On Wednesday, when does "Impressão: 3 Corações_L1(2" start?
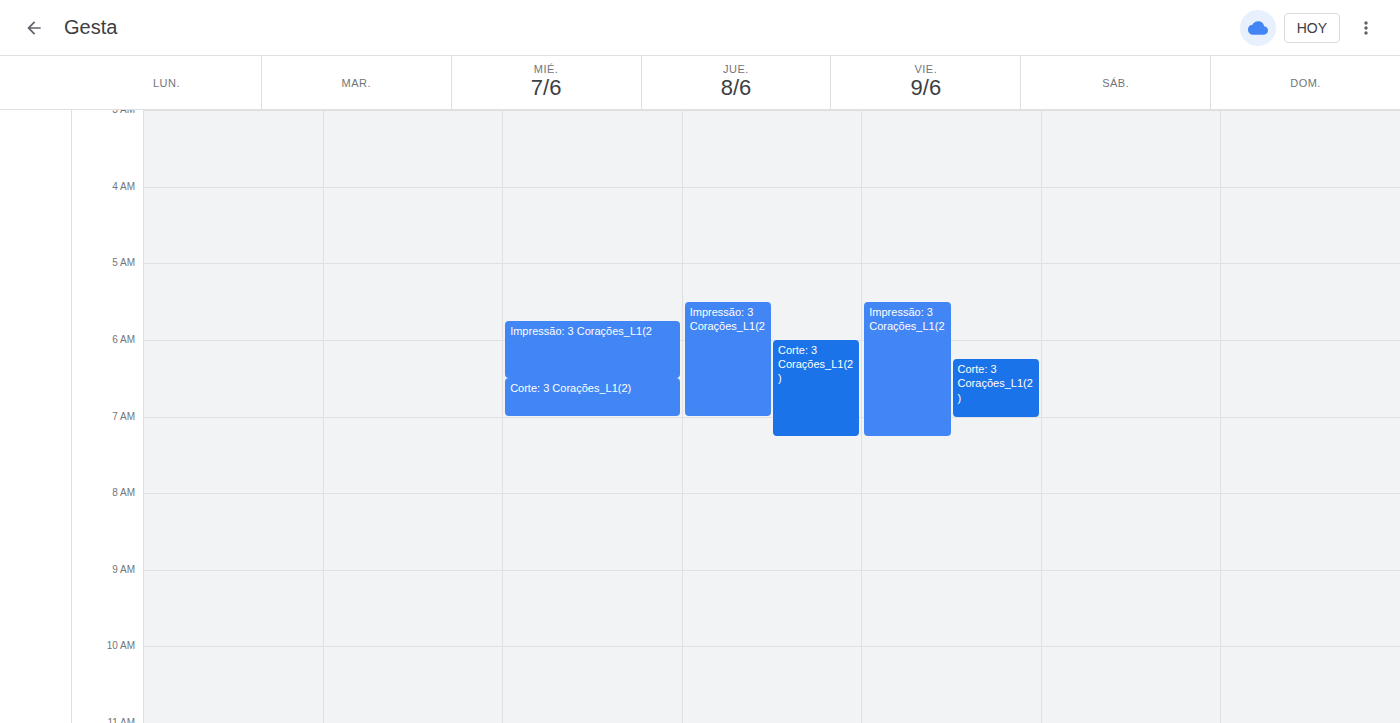
5:45 AM